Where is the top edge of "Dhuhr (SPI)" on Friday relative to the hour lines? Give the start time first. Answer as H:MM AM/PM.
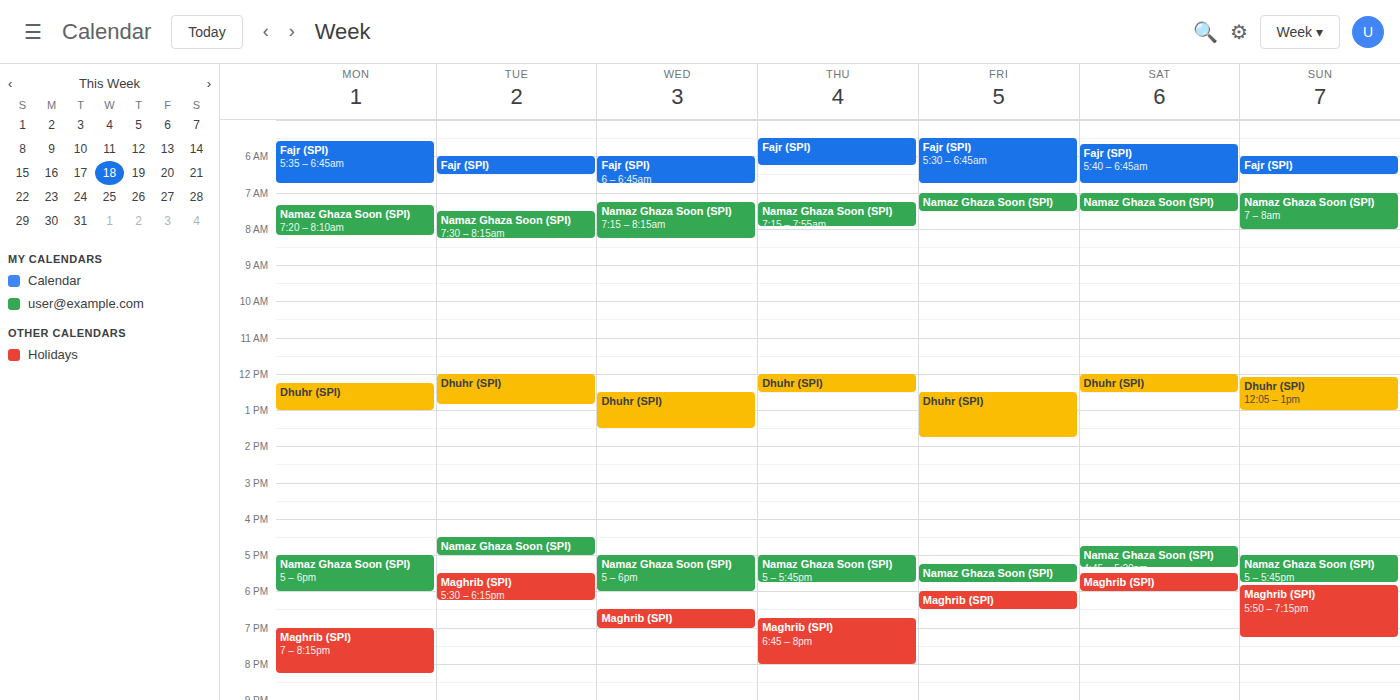
12:30 PM -- halfway between the 12 PM and 1 PM lines.